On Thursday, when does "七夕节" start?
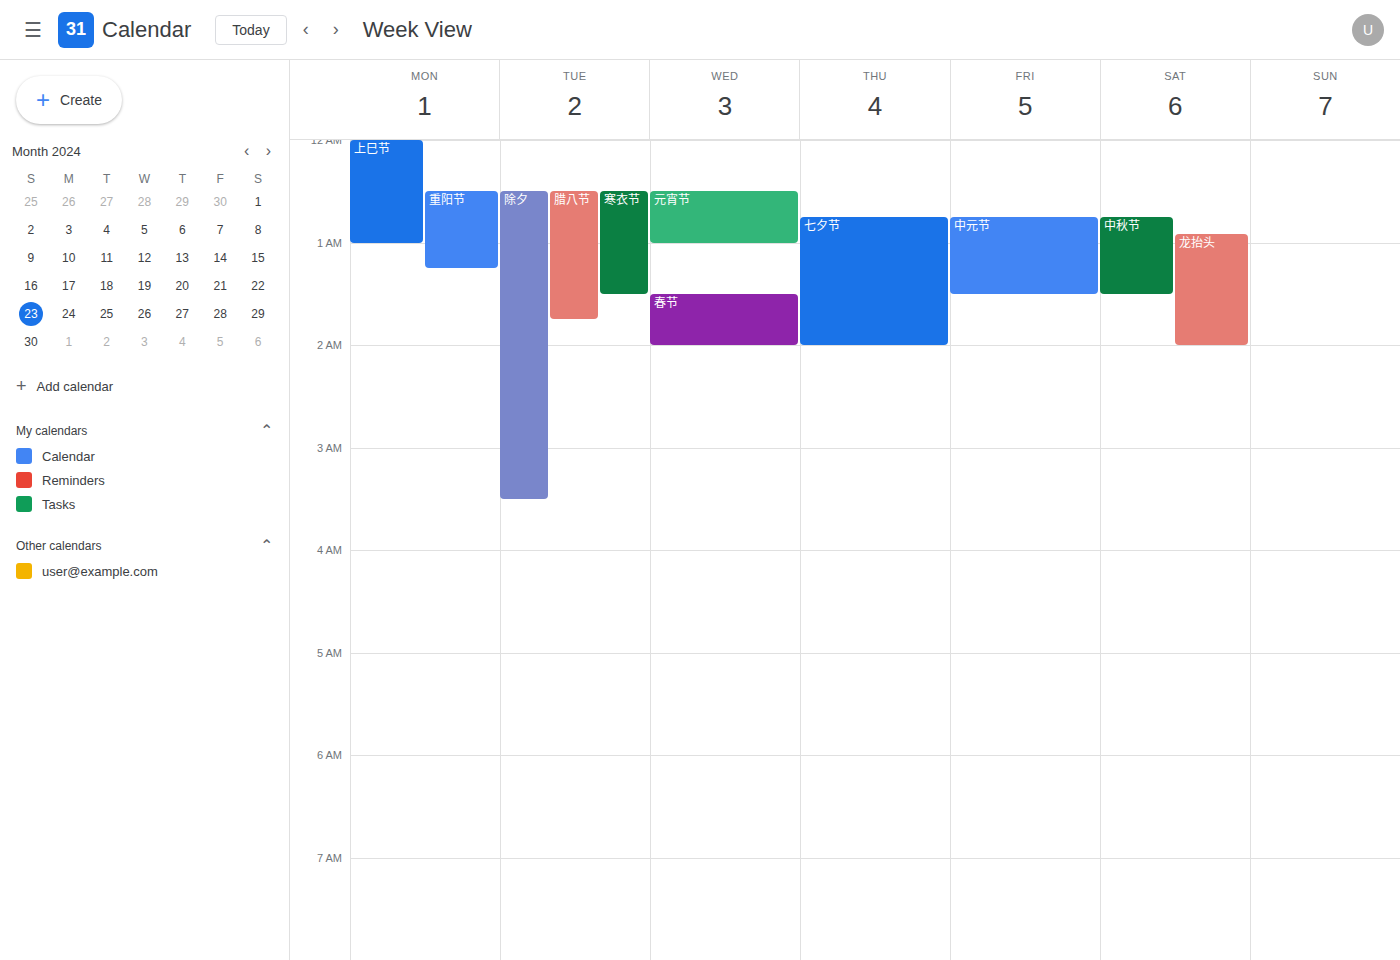
12:45 AM